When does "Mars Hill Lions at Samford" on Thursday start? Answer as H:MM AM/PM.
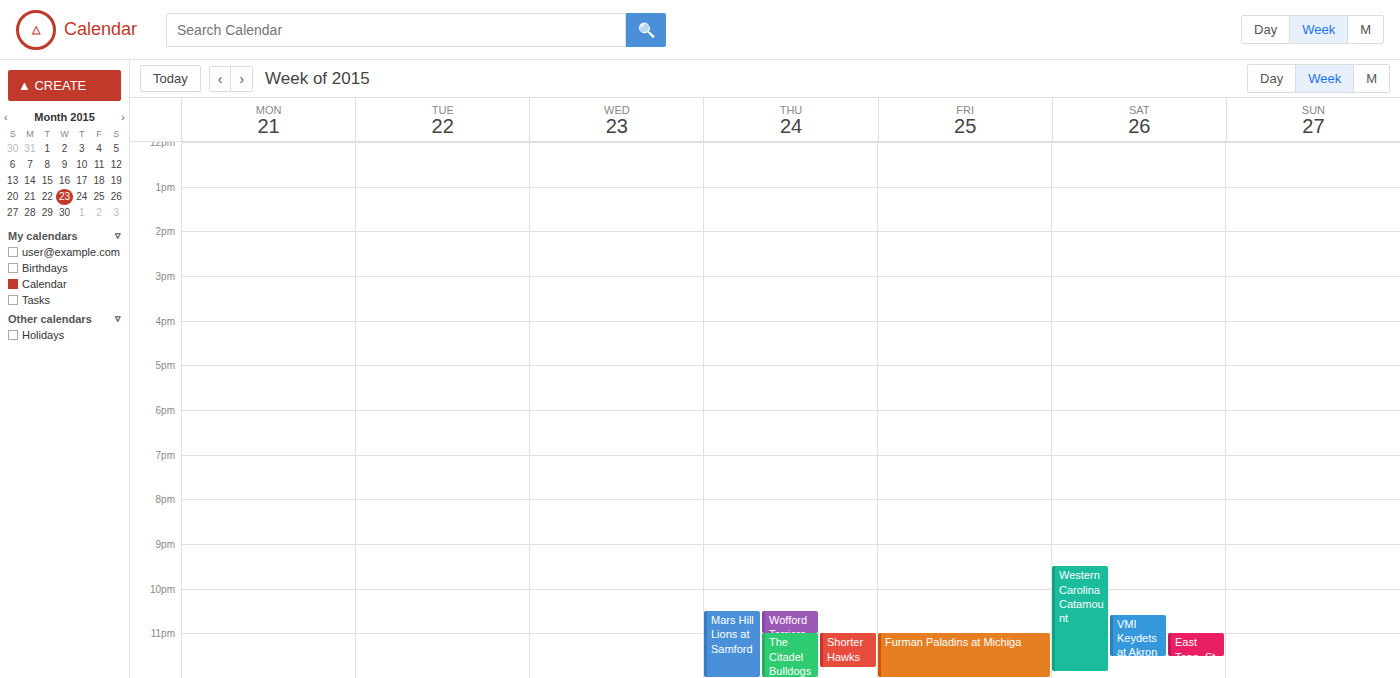
10:30 PM